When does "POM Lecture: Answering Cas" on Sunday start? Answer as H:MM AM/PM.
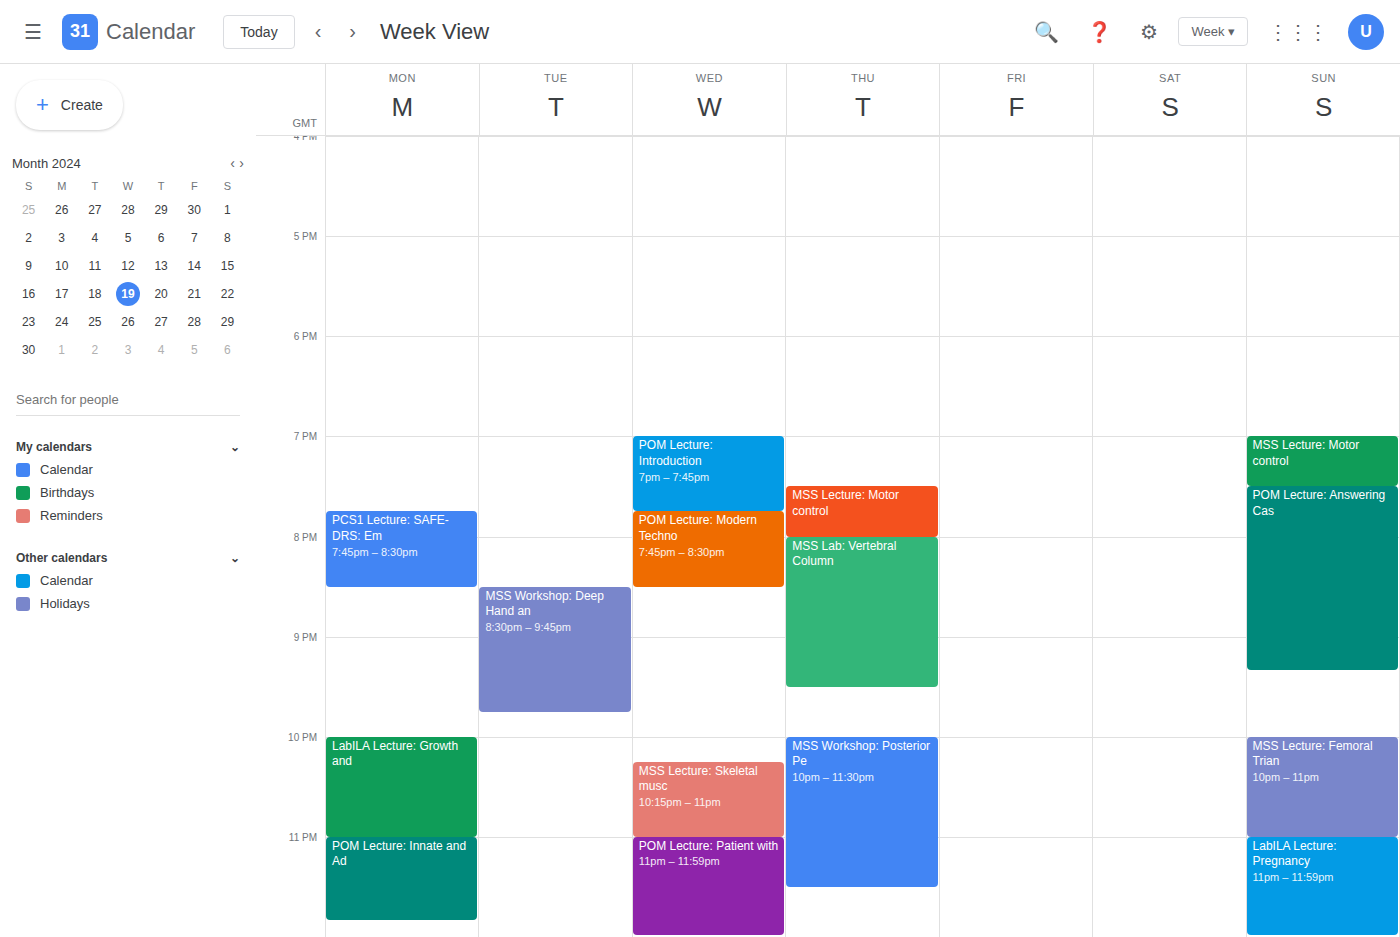
7:30 PM